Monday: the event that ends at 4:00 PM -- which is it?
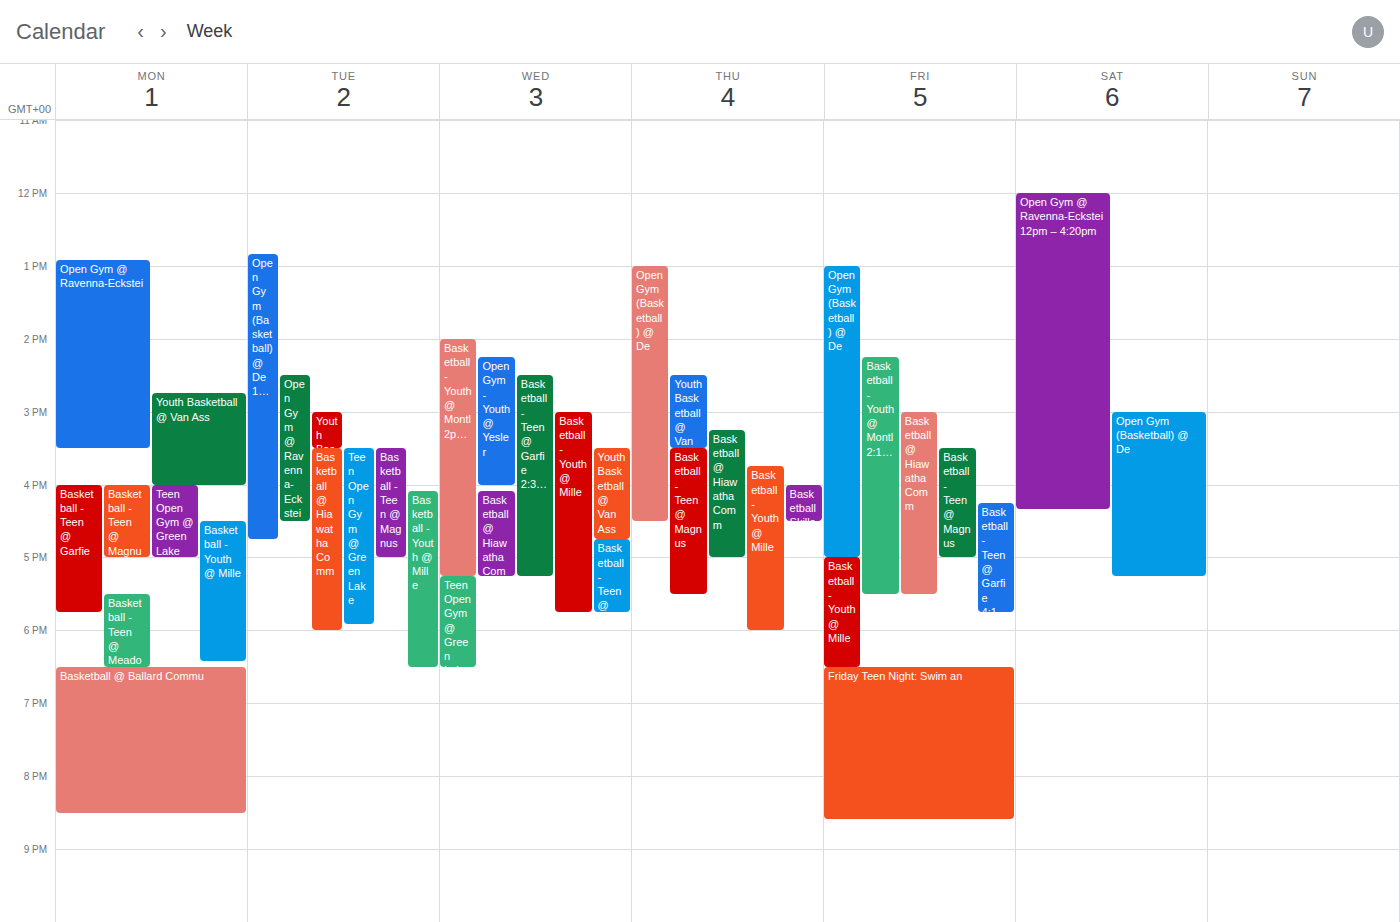
"Youth Basketball @ Van Ass"